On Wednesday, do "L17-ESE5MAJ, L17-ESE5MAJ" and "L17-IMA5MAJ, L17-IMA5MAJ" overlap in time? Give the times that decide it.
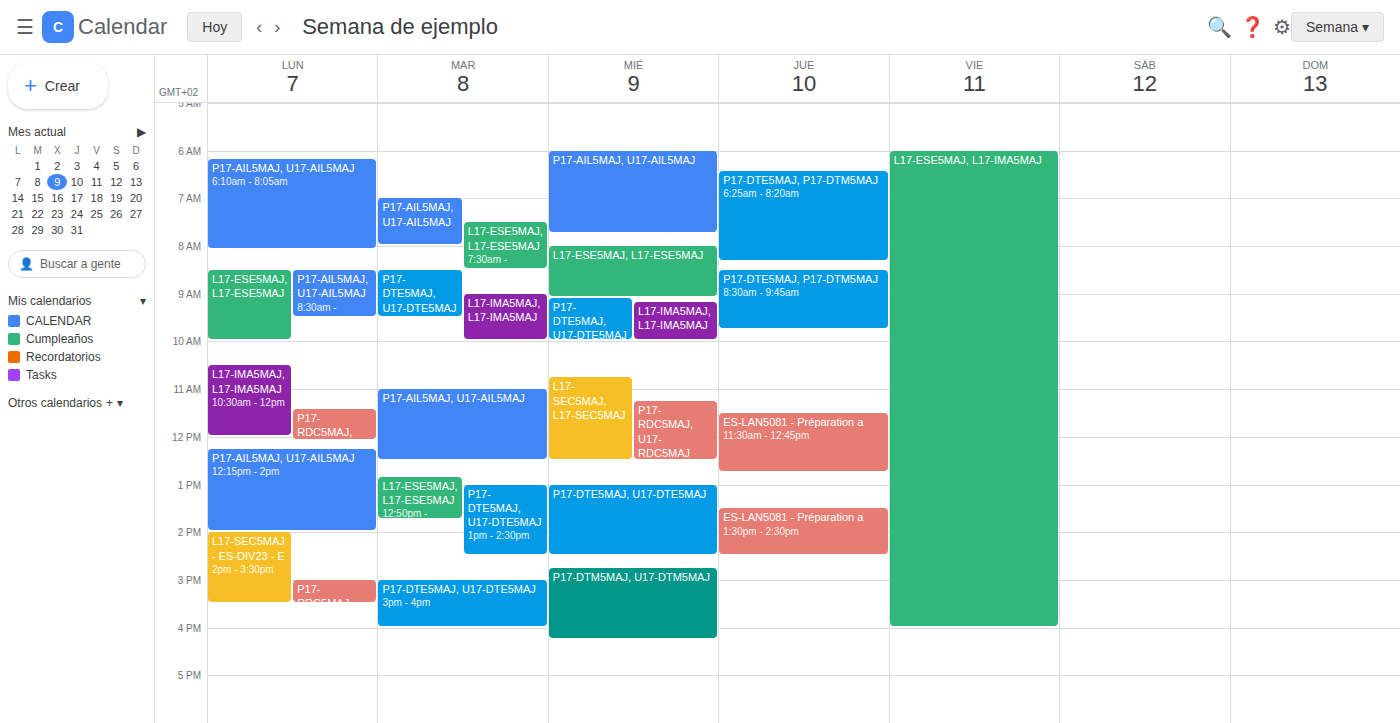
"L17-ESE5MAJ, L17-ESE5MAJ" ends at 9:05 AM and "L17-IMA5MAJ, L17-IMA5MAJ" starts at 9:10 AM -- no overlap.